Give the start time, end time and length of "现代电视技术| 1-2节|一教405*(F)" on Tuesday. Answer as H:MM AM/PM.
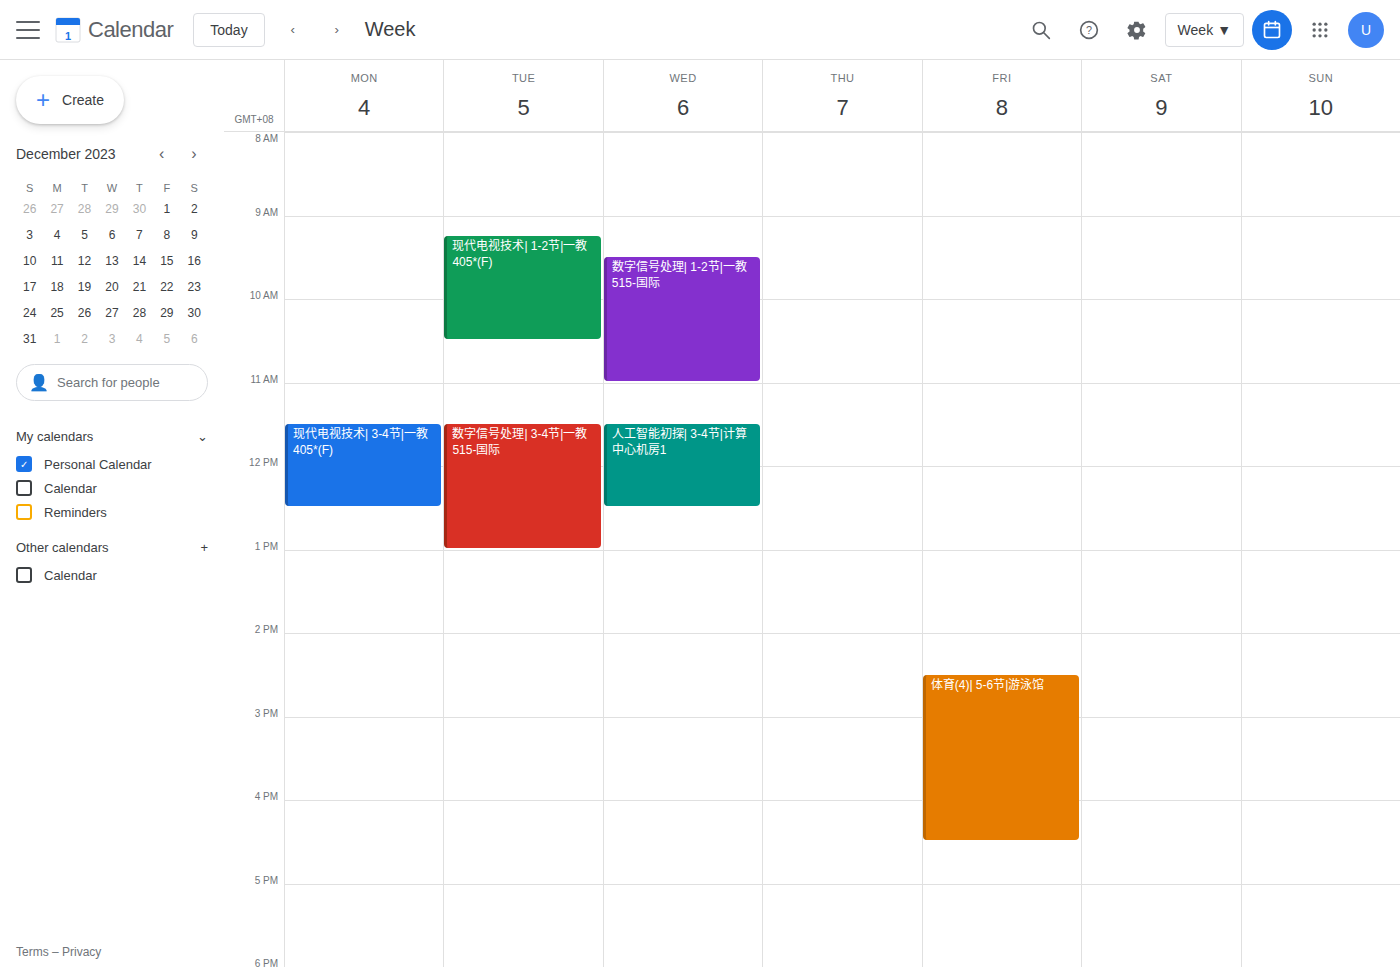
9:15 AM to 10:30 AM, 1 hour 15 minutes